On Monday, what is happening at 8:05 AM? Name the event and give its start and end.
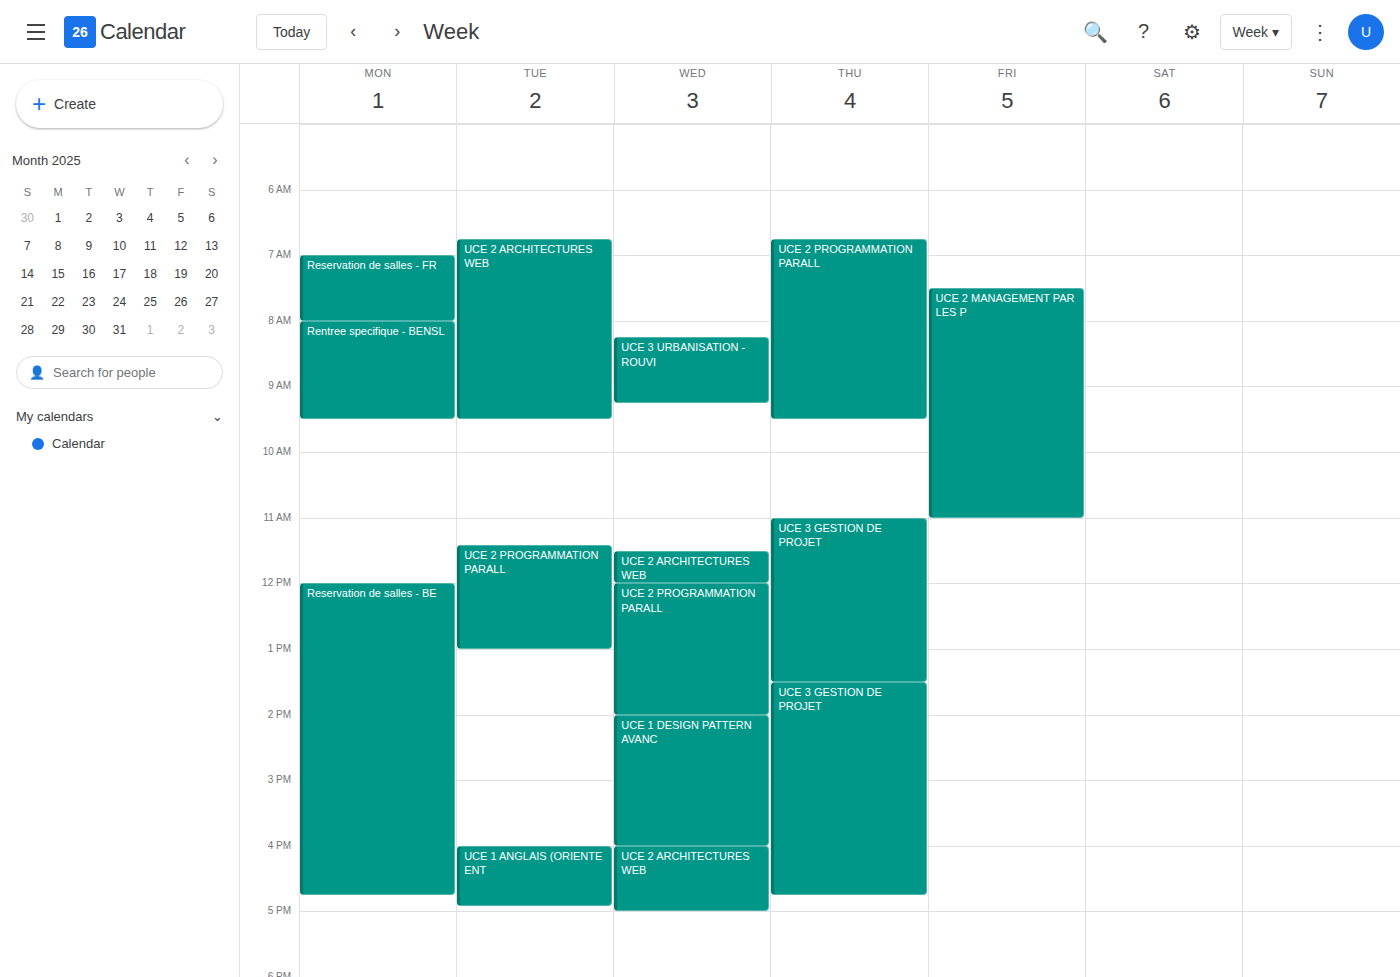
"Rentree specifique - BENSL", 8:00 AM to 9:30 AM